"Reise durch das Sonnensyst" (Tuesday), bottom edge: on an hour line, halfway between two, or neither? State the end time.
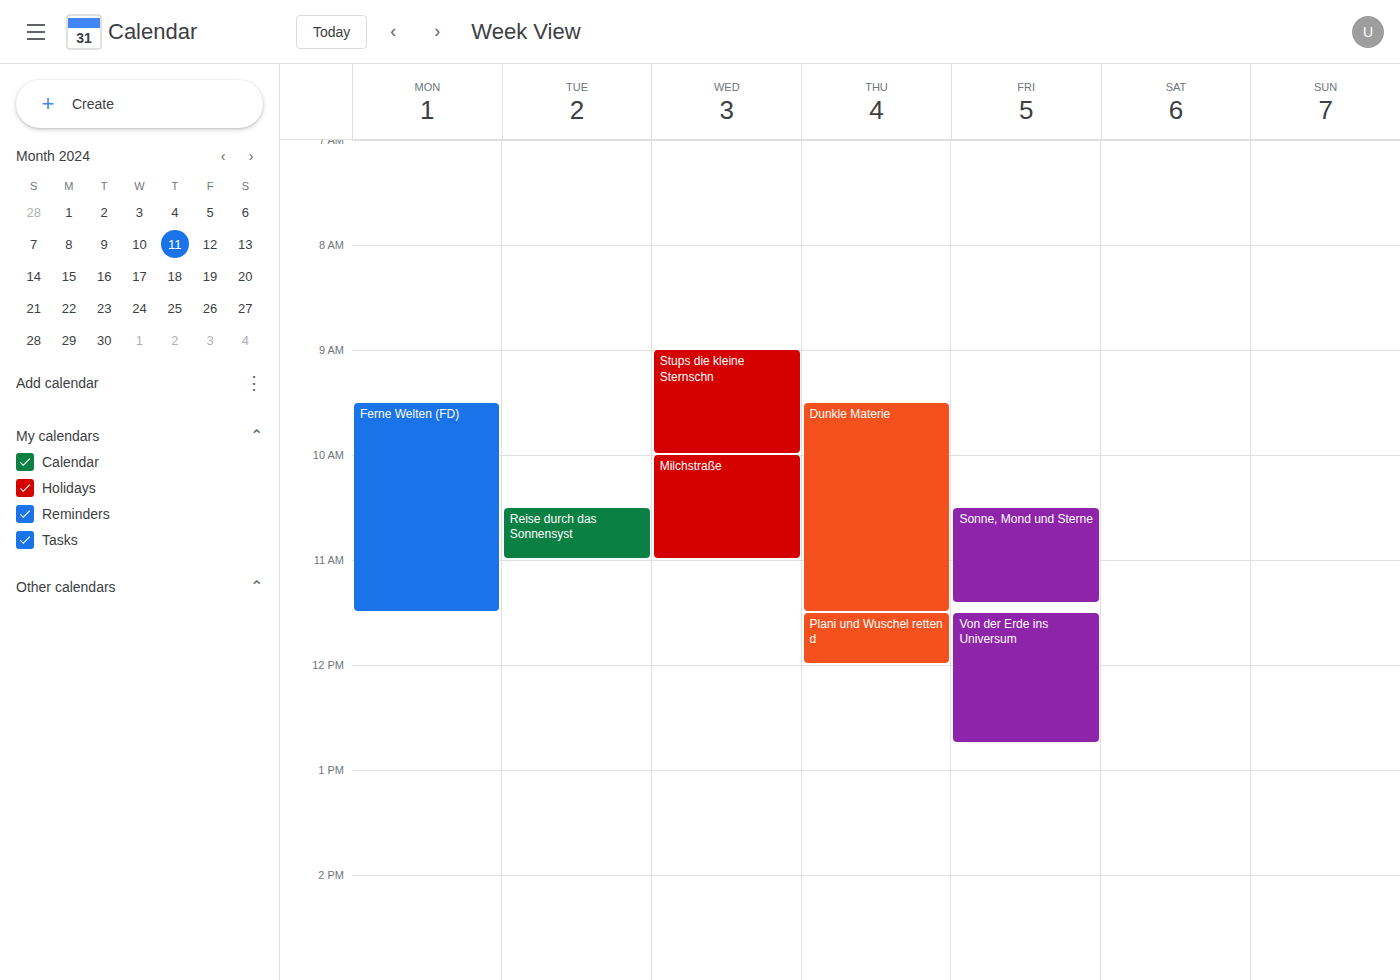
11:00 AM -- exactly on the 11 AM line.